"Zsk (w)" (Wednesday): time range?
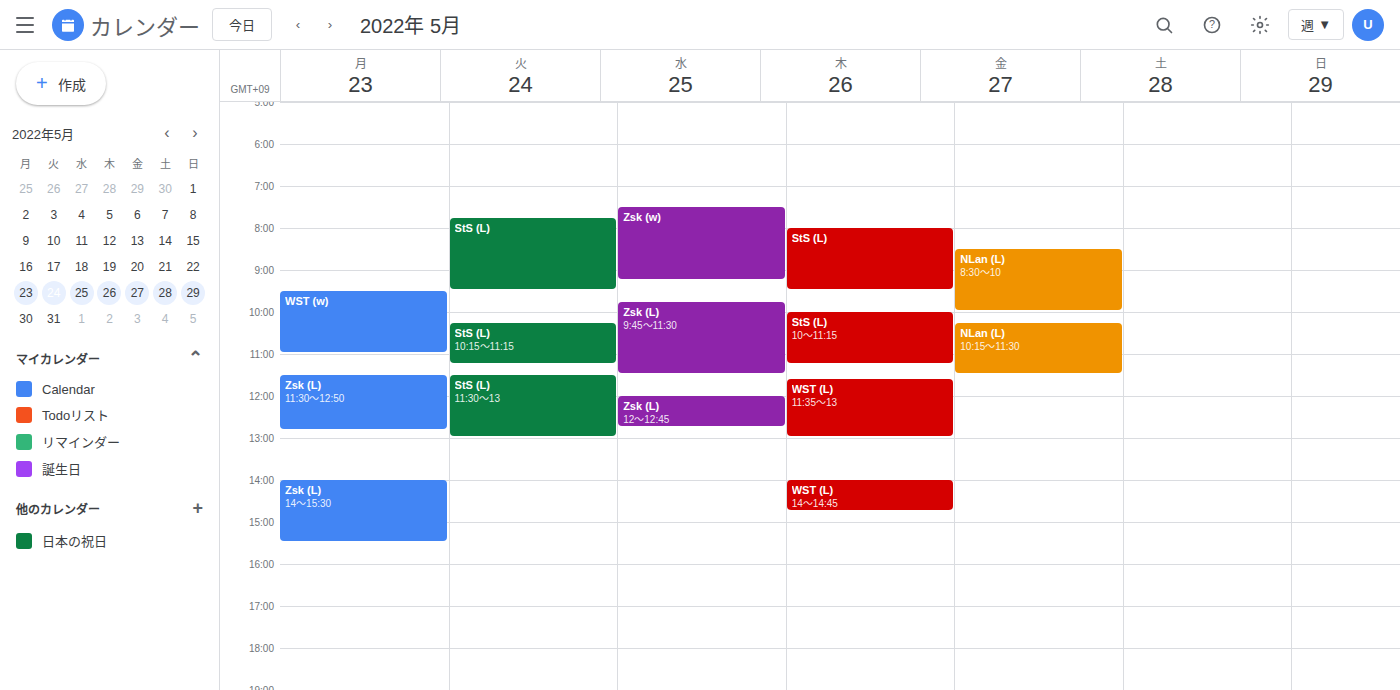
7:30 AM to 9:15 AM